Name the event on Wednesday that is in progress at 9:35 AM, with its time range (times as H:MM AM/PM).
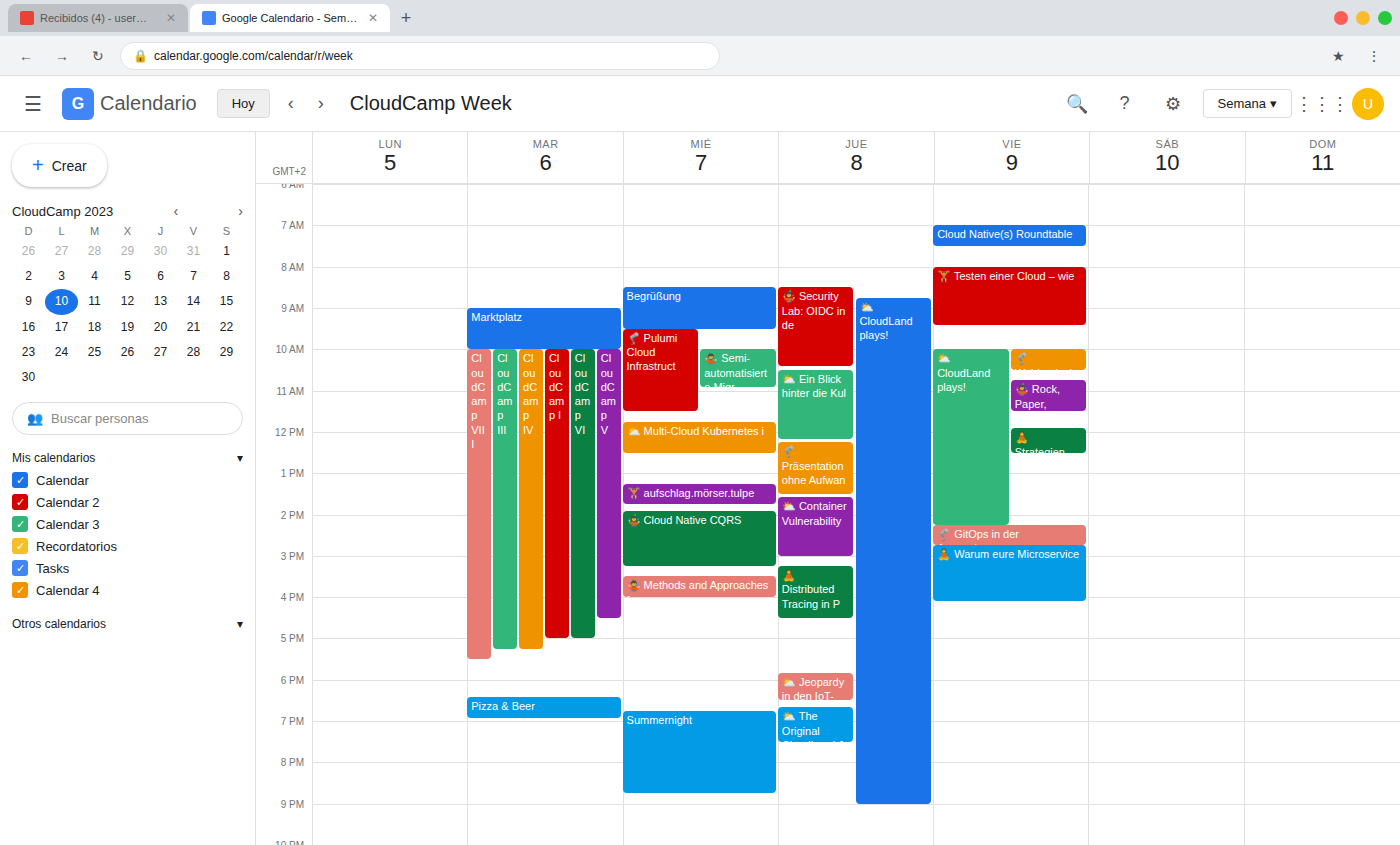
"🦿 Pulumi Cloud Infrastruct", 9:30 AM to 11:30 AM